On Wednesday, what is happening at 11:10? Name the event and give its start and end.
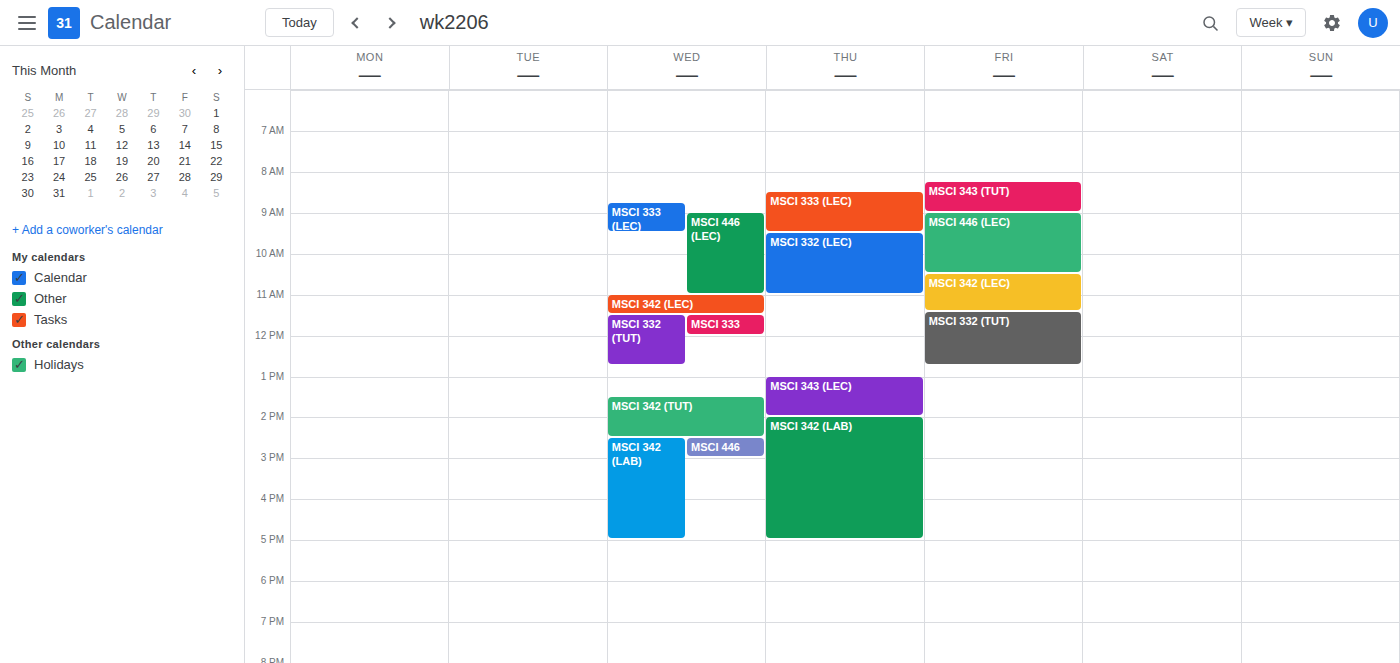
"MSCI 342 (LEC)", 11:00 to 11:30